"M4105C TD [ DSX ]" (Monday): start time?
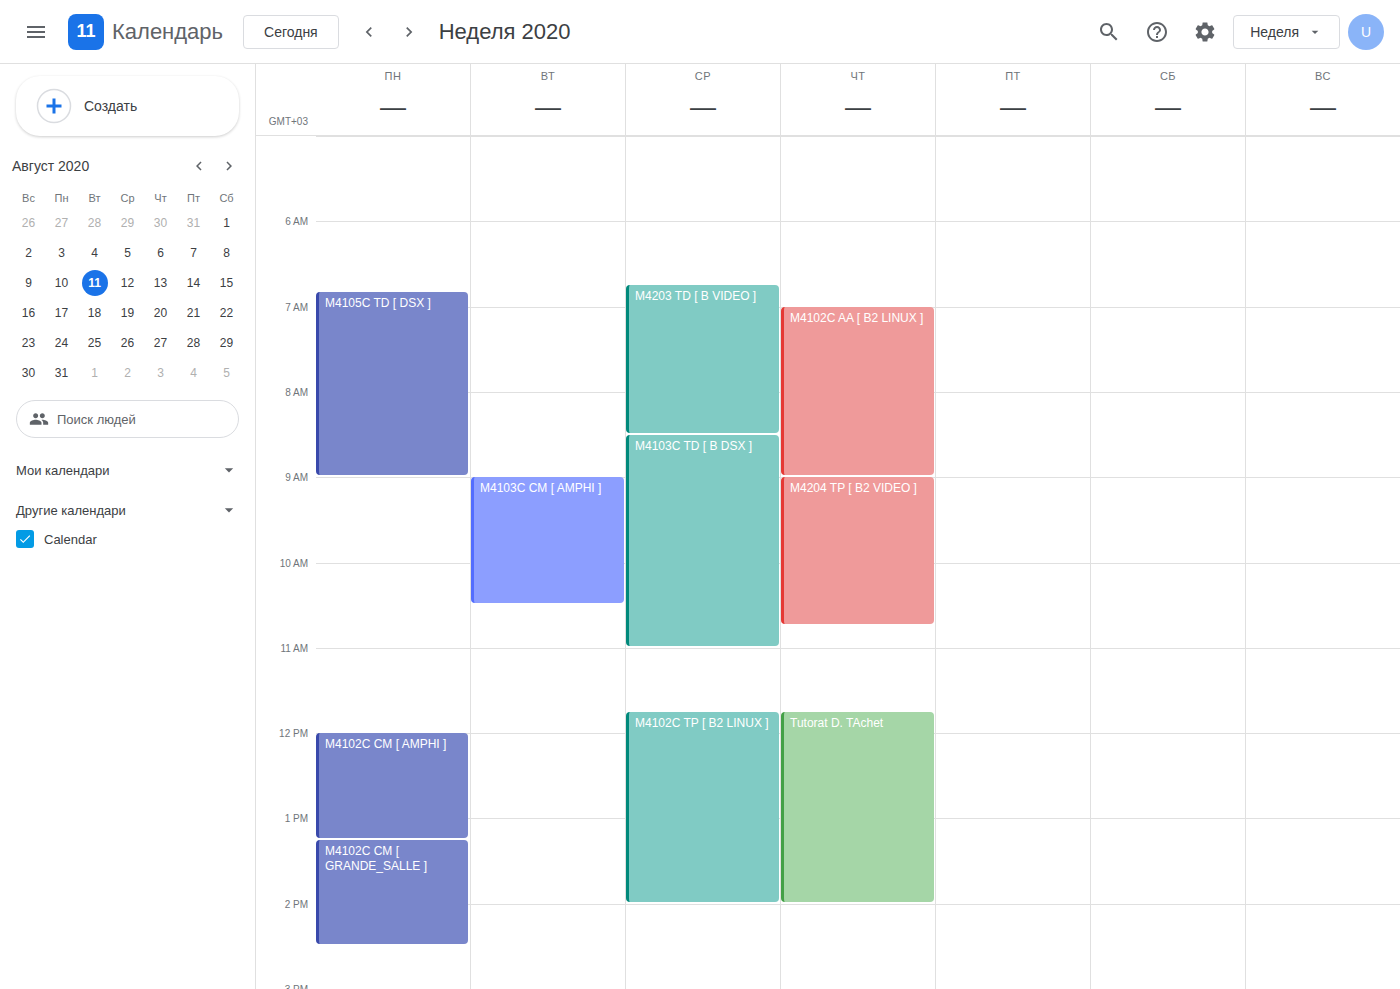
6:50 AM